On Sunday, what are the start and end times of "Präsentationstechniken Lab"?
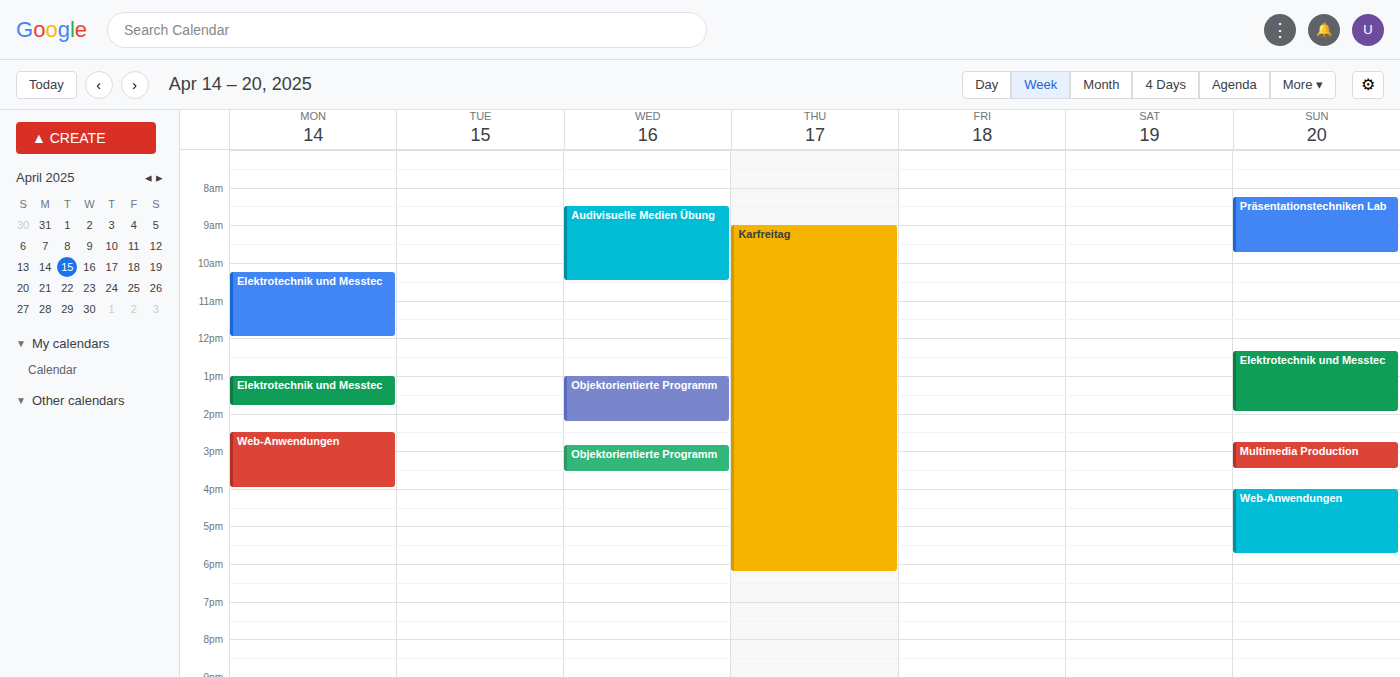
8:15 AM to 9:45 AM